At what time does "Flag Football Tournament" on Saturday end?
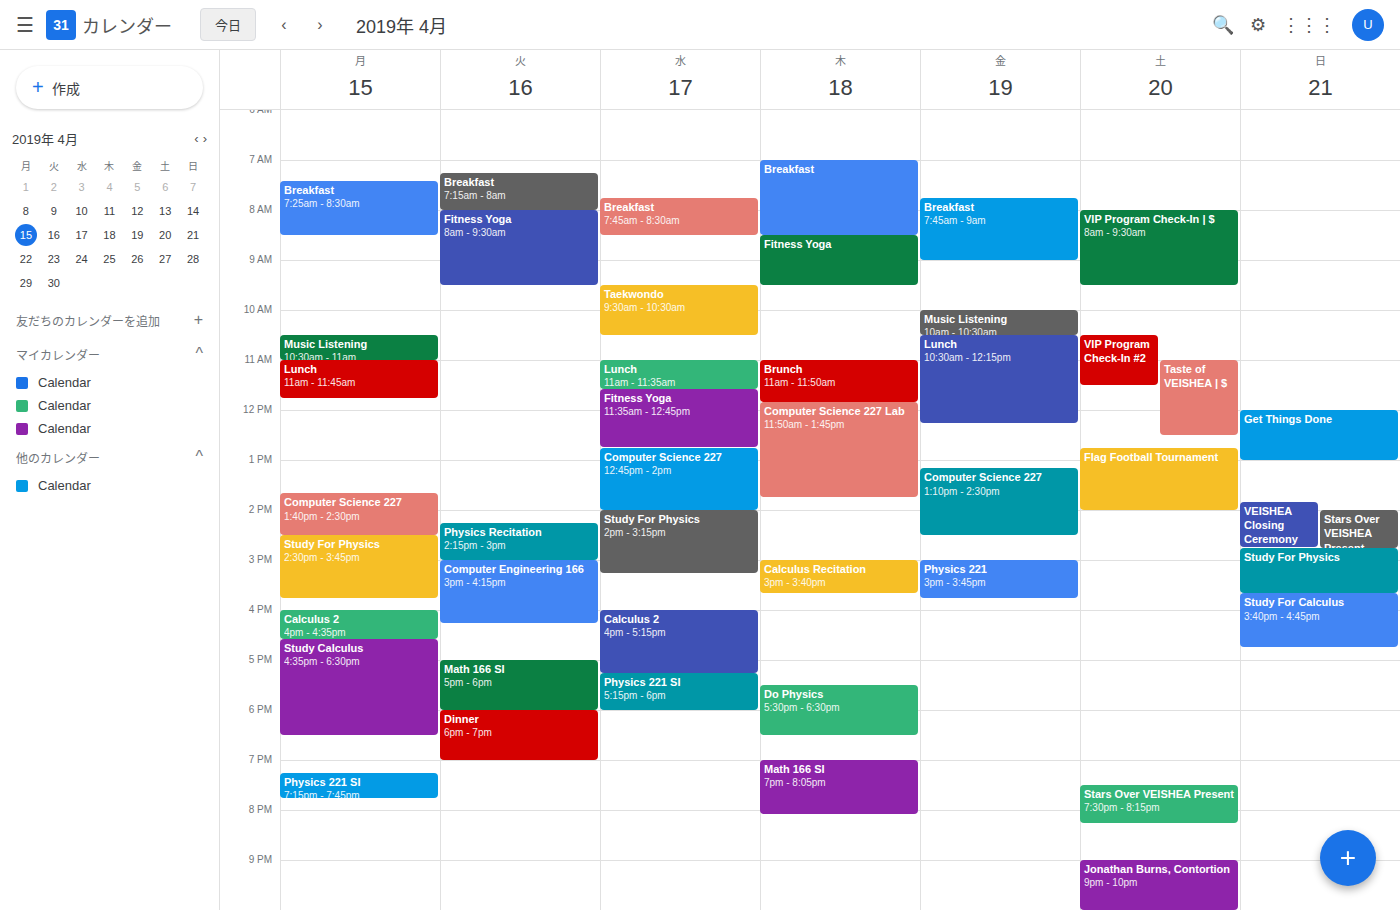
14:00